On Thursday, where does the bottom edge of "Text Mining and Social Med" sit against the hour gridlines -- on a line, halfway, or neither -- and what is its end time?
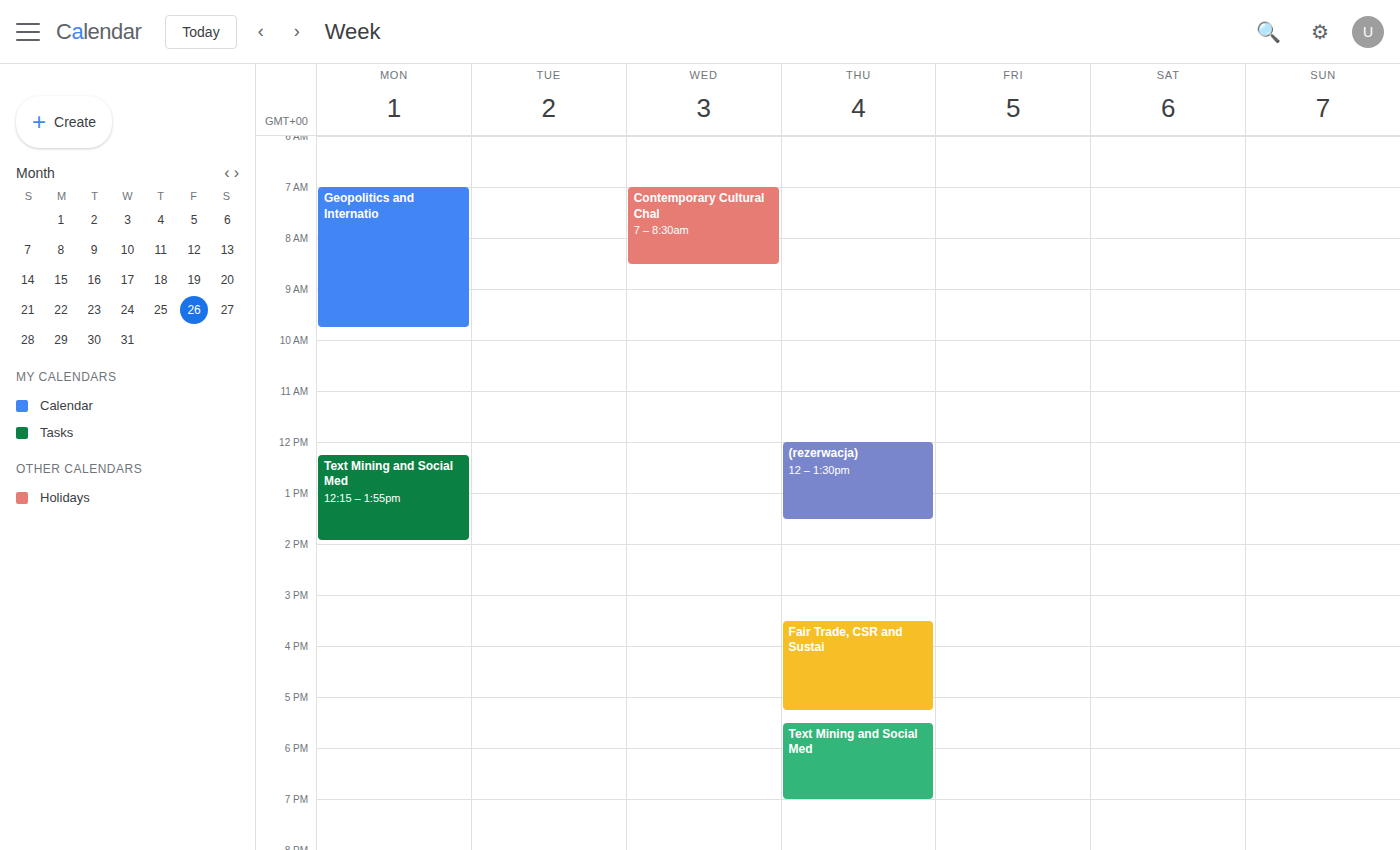
7:00 PM -- exactly on the 7 PM line.